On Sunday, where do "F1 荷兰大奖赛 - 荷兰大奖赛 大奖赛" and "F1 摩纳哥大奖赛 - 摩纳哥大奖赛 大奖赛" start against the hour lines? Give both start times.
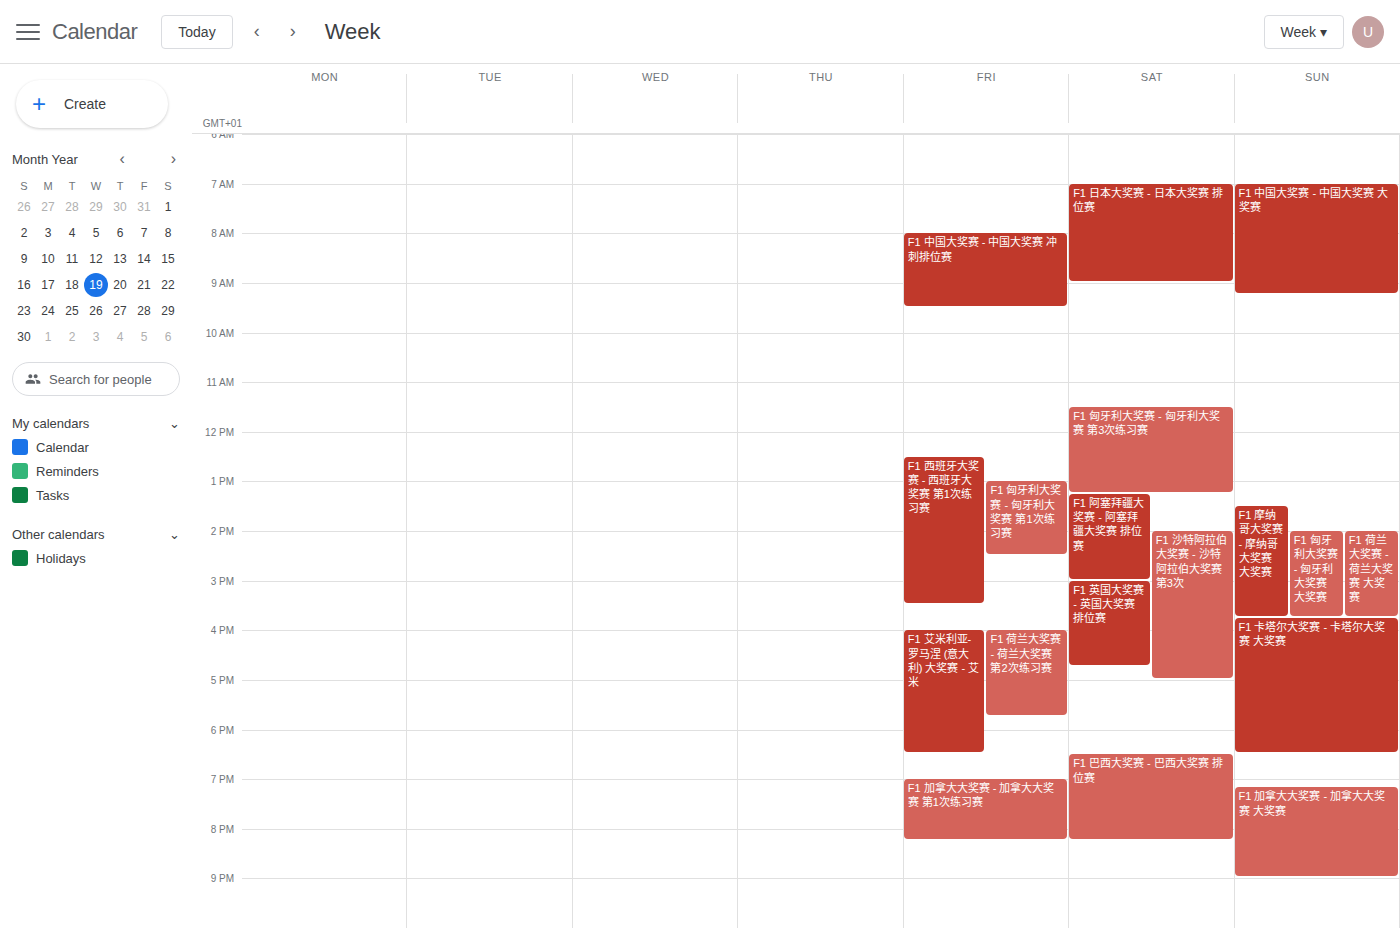
"F1 荷兰大奖赛 - 荷兰大奖赛 大奖赛": 2:00 PM, exactly on the 2 PM line. "F1 摩纳哥大奖赛 - 摩纳哥大奖赛 大奖赛": 1:30 PM, halfway between the 1 PM and 2 PM lines.